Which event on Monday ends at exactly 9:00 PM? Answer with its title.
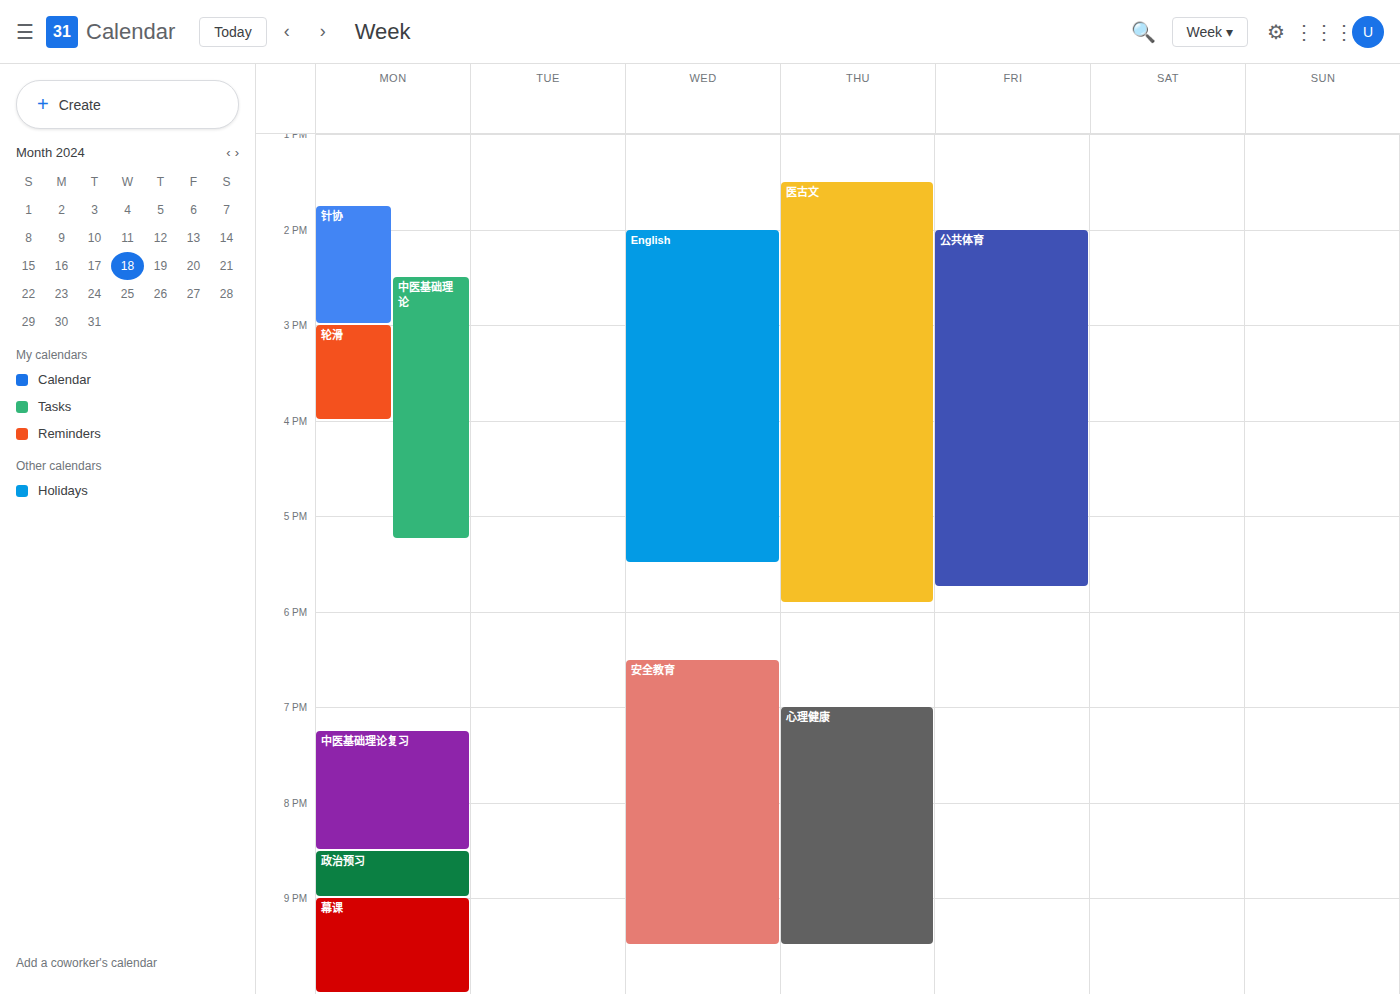
"政治预习"